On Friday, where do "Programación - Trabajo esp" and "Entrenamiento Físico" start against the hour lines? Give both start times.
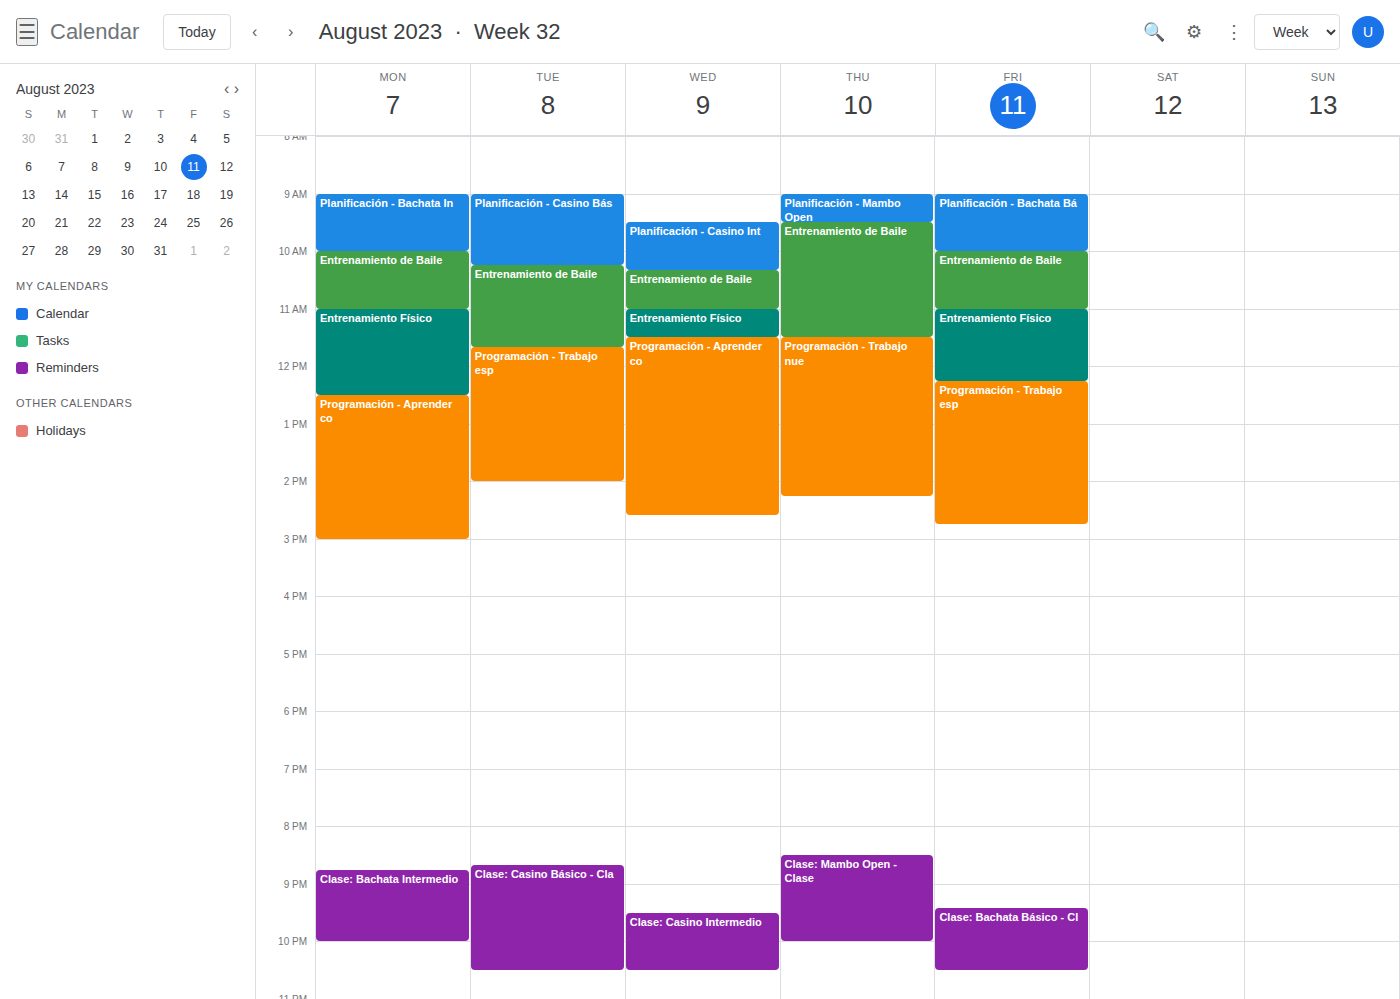
"Programación - Trabajo esp": 12:15 PM, neither: a quarter of the way from the 12 PM line to the 1 PM line. "Entrenamiento Físico": 11:00 AM, exactly on the 11 AM line.